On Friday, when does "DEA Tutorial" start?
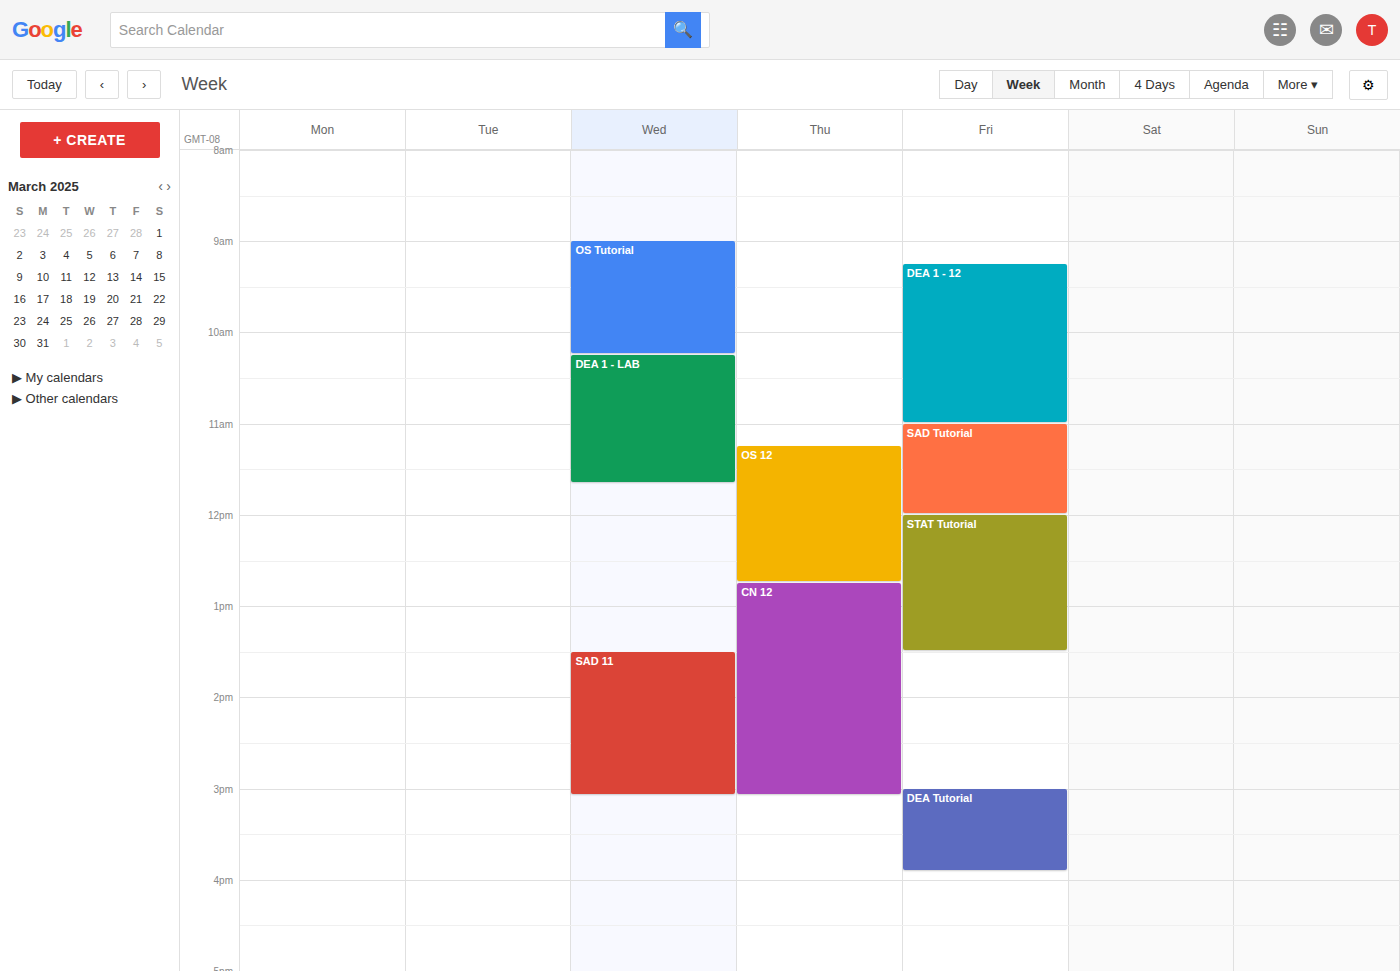
3:00 PM